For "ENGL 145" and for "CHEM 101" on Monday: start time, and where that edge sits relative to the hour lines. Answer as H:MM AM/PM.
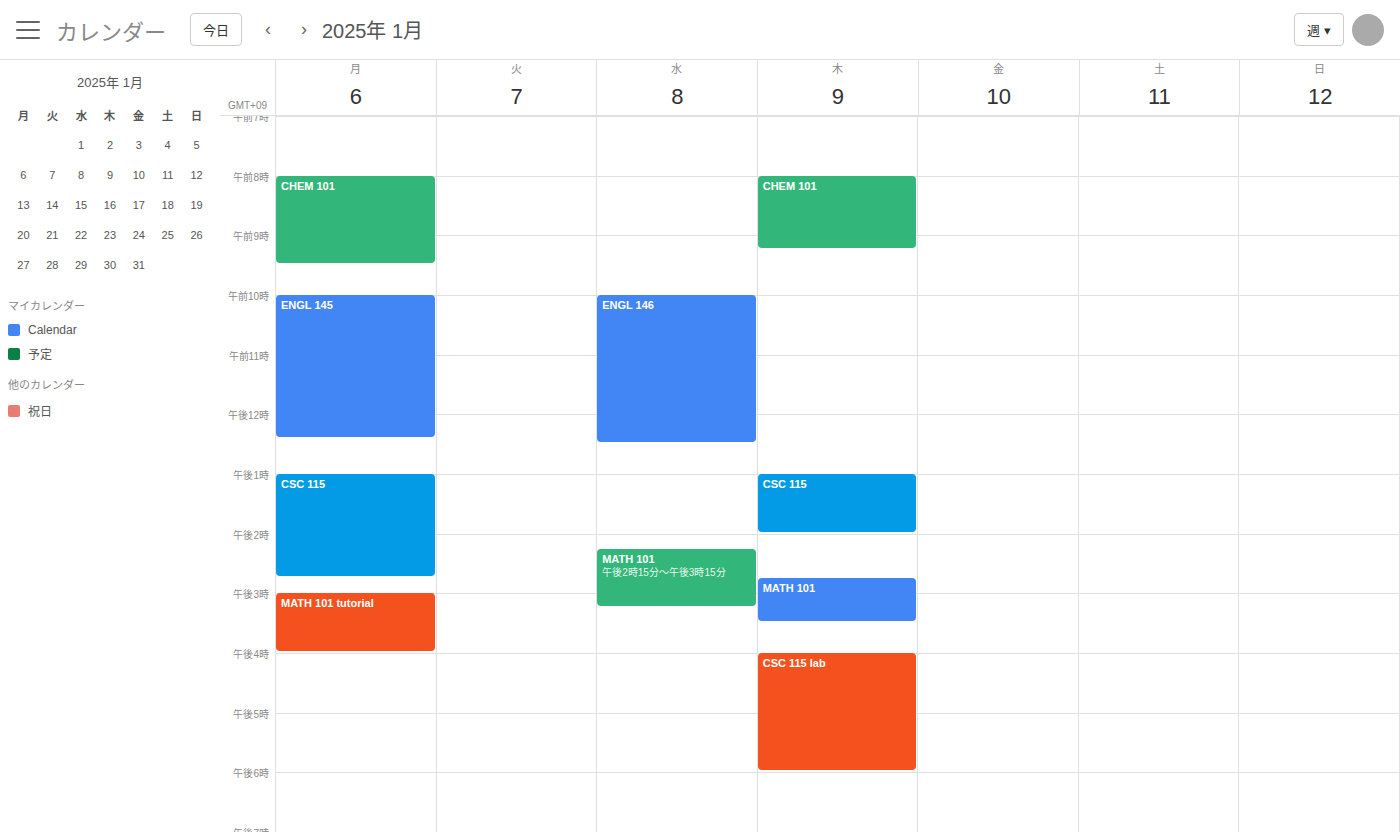
"ENGL 145": 10:00 AM, exactly on the 10 AM line. "CHEM 101": 8:00 AM, exactly on the 8 AM line.